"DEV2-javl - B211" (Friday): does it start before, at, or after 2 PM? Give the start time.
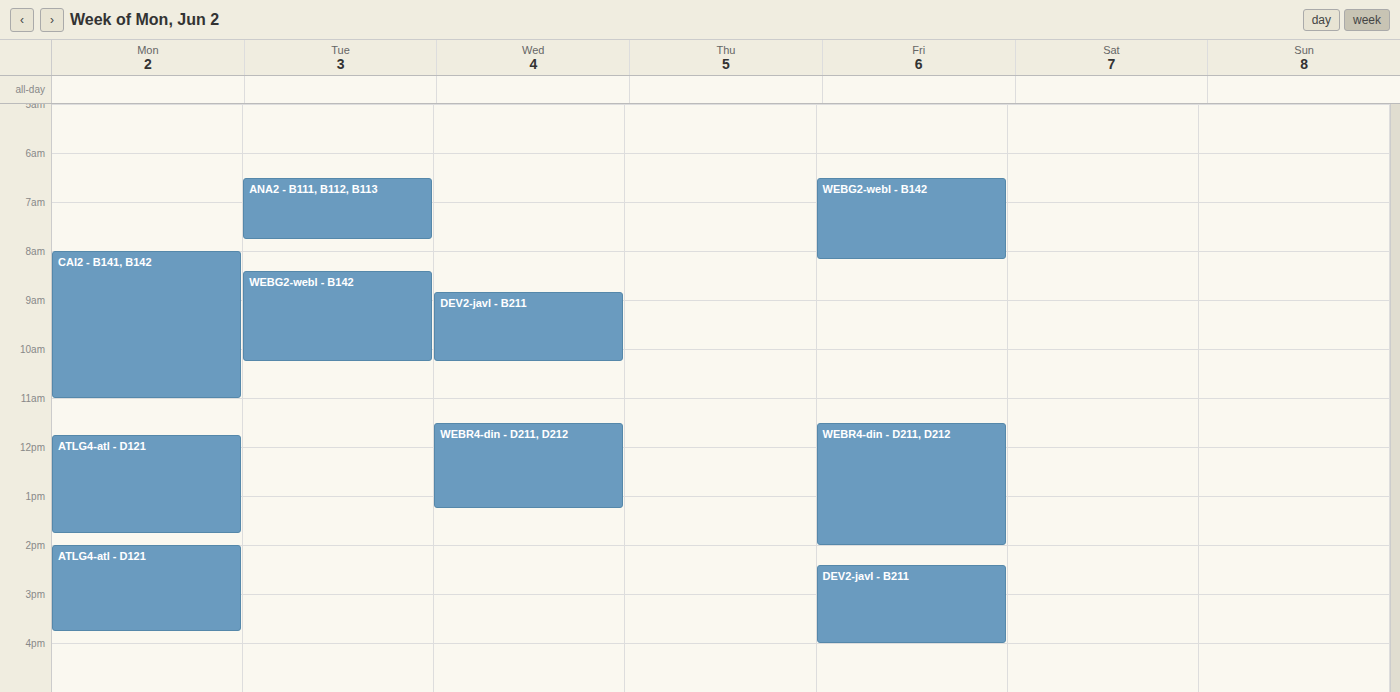
2:25 PM -- after 2 PM, 25 minutes below the 2 PM line.